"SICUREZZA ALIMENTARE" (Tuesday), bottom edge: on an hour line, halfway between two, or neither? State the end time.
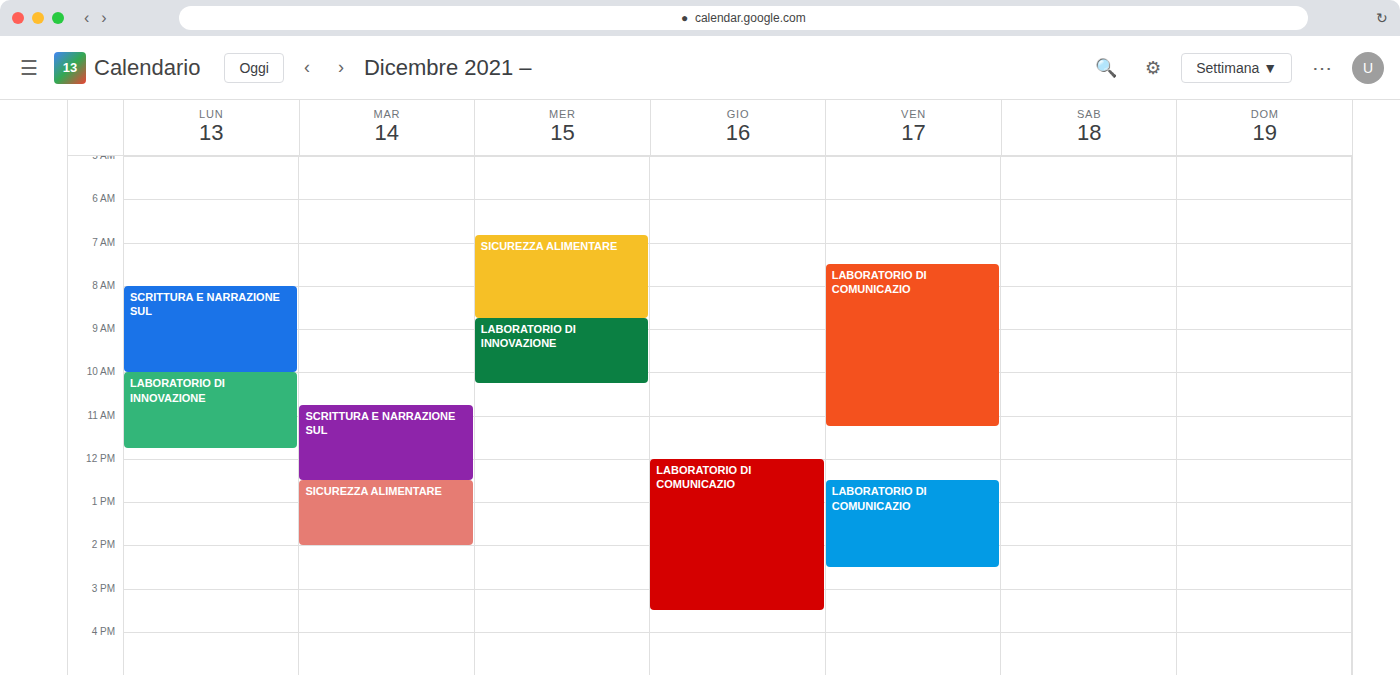
14:00 -- exactly on the 14:00 line.